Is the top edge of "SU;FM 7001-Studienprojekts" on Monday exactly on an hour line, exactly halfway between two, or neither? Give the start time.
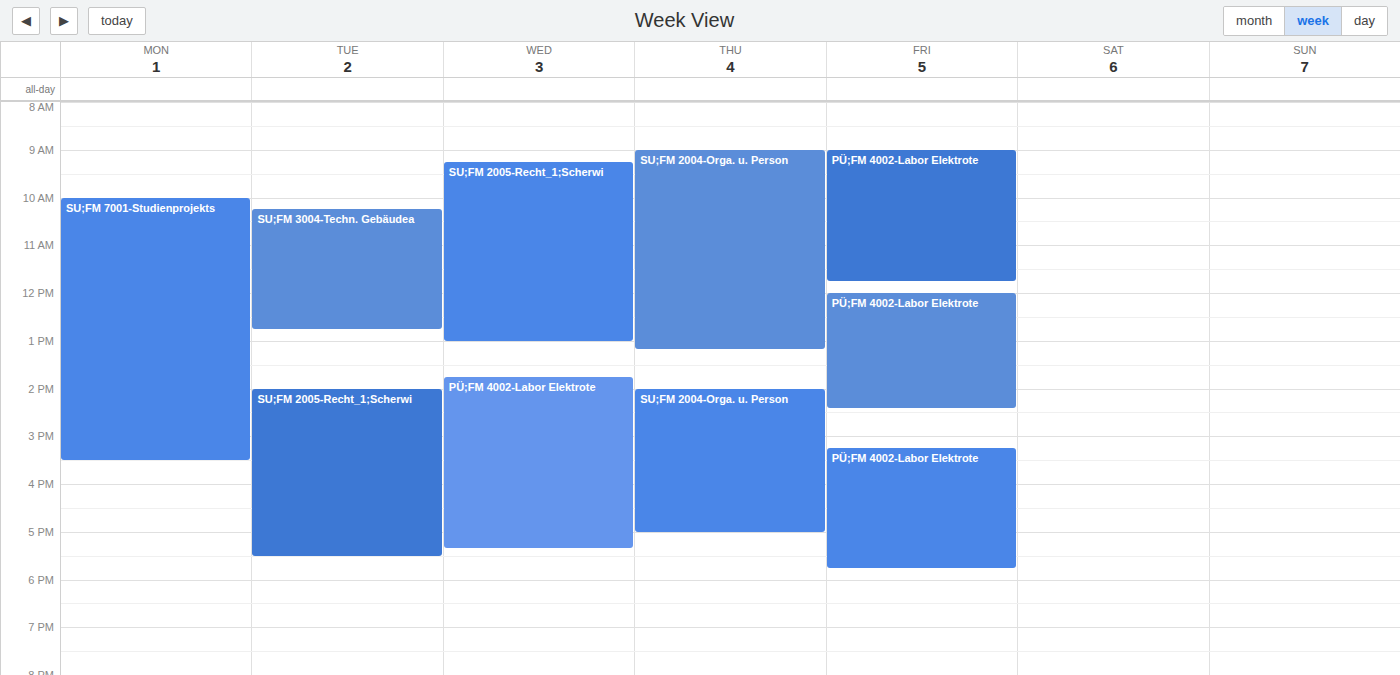
10:00 AM -- exactly on the 10 AM line.